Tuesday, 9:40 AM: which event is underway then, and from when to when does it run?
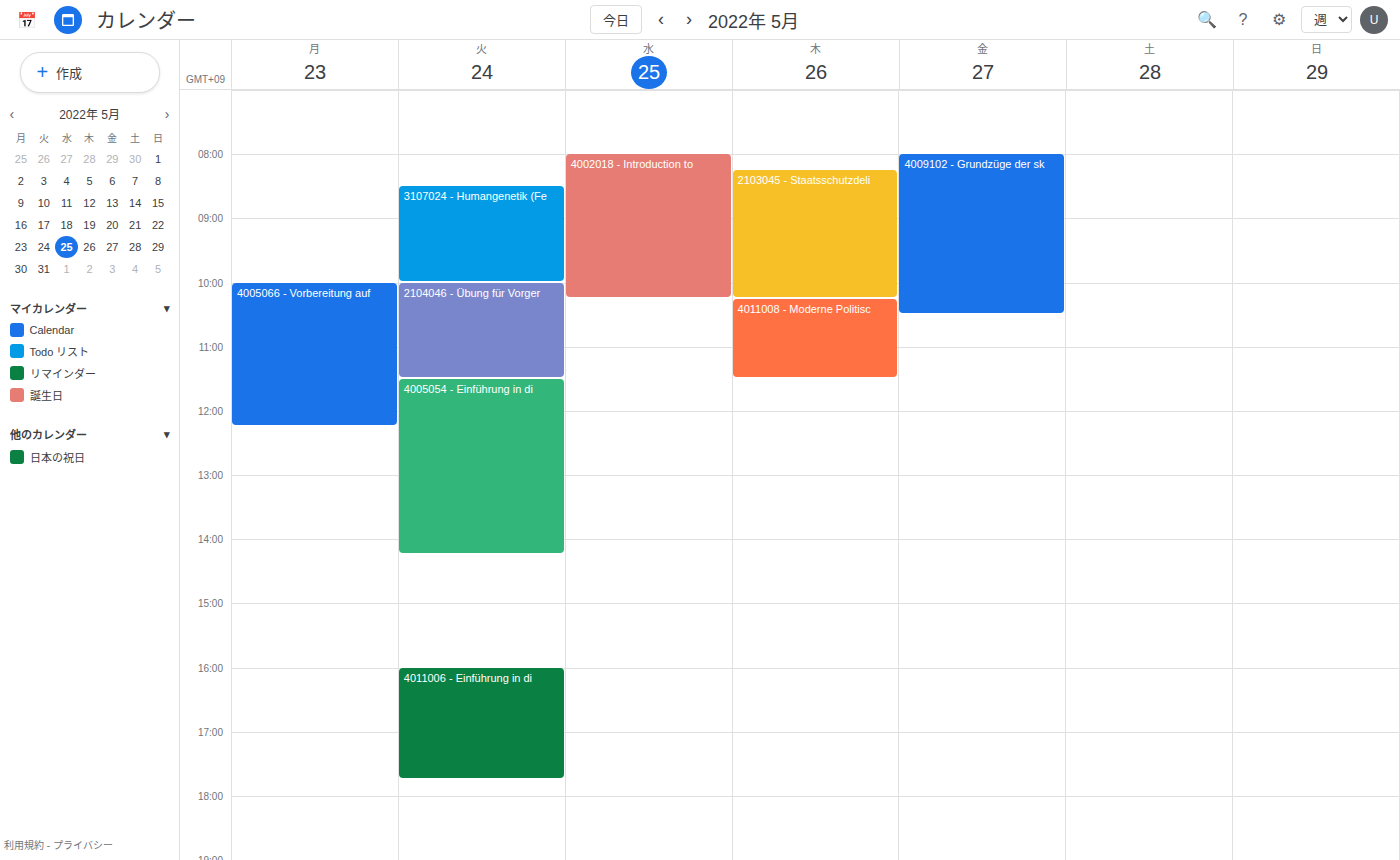
"3107024 - Humangenetik (Fe", 8:30 AM to 10:00 AM